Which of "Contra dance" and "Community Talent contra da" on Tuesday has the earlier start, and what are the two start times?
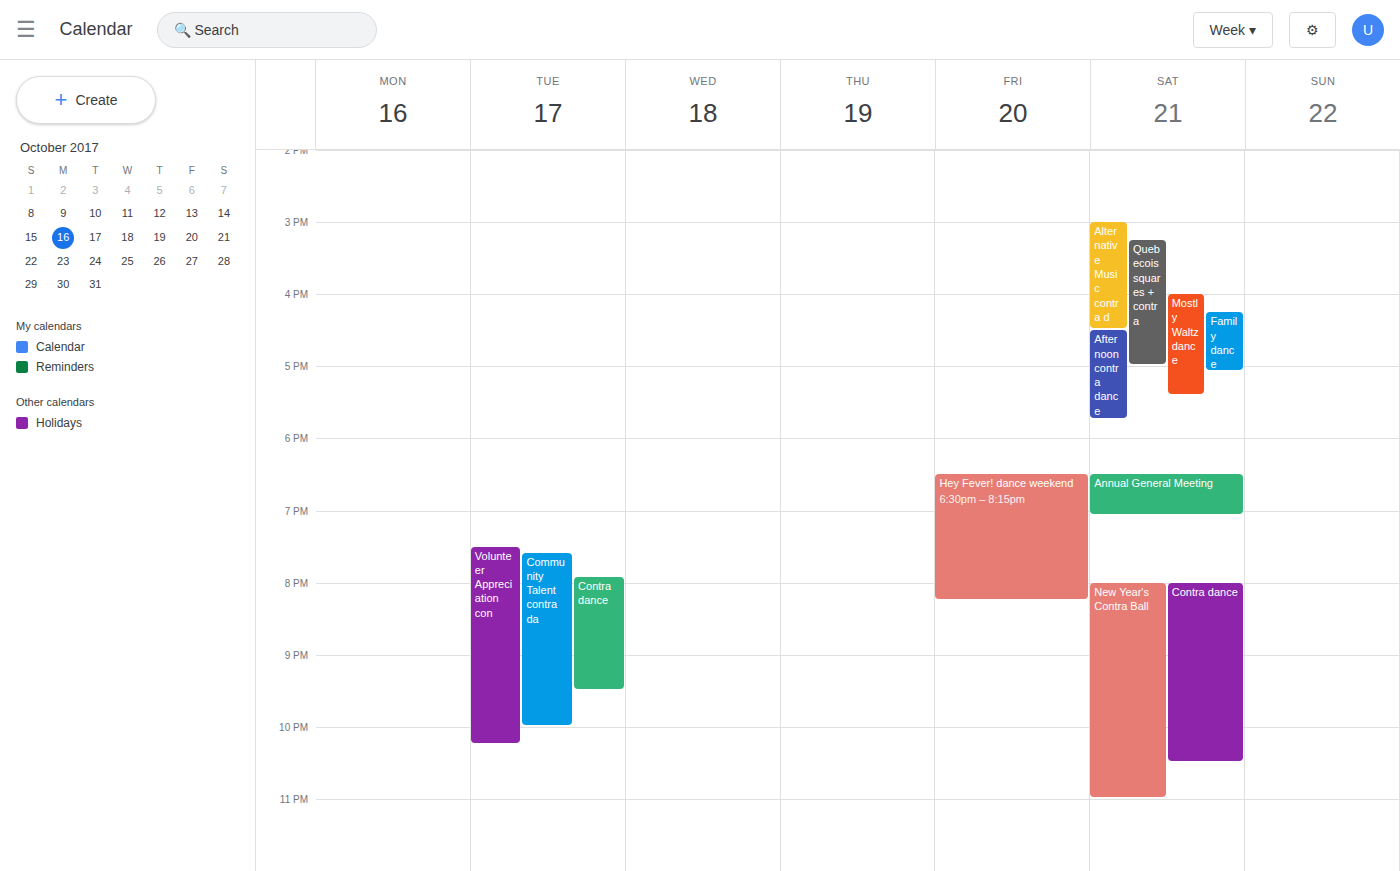
"Community Talent contra da" 19:35; "Contra dance" 19:55.